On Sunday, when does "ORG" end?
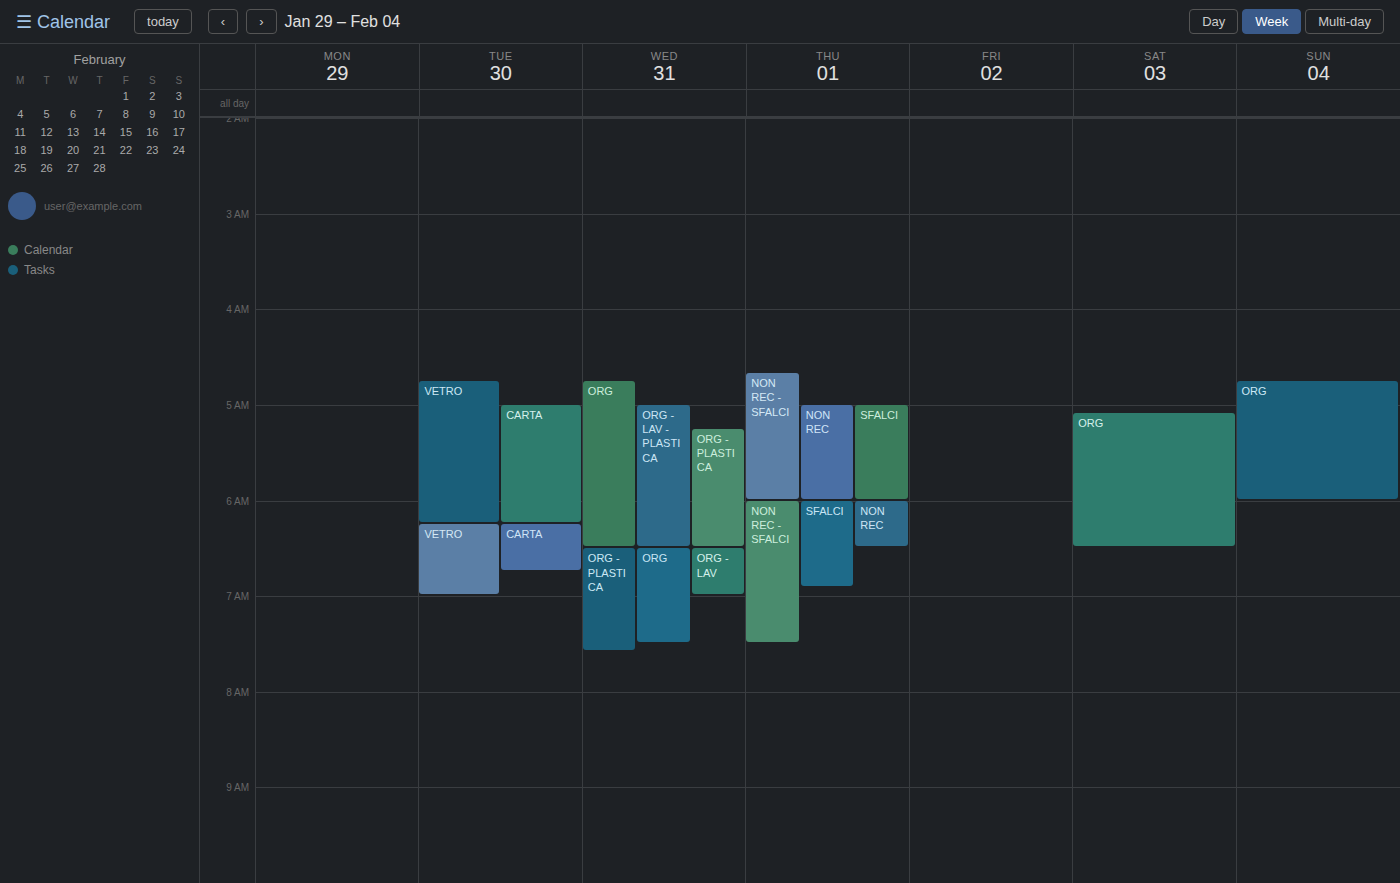
06:00